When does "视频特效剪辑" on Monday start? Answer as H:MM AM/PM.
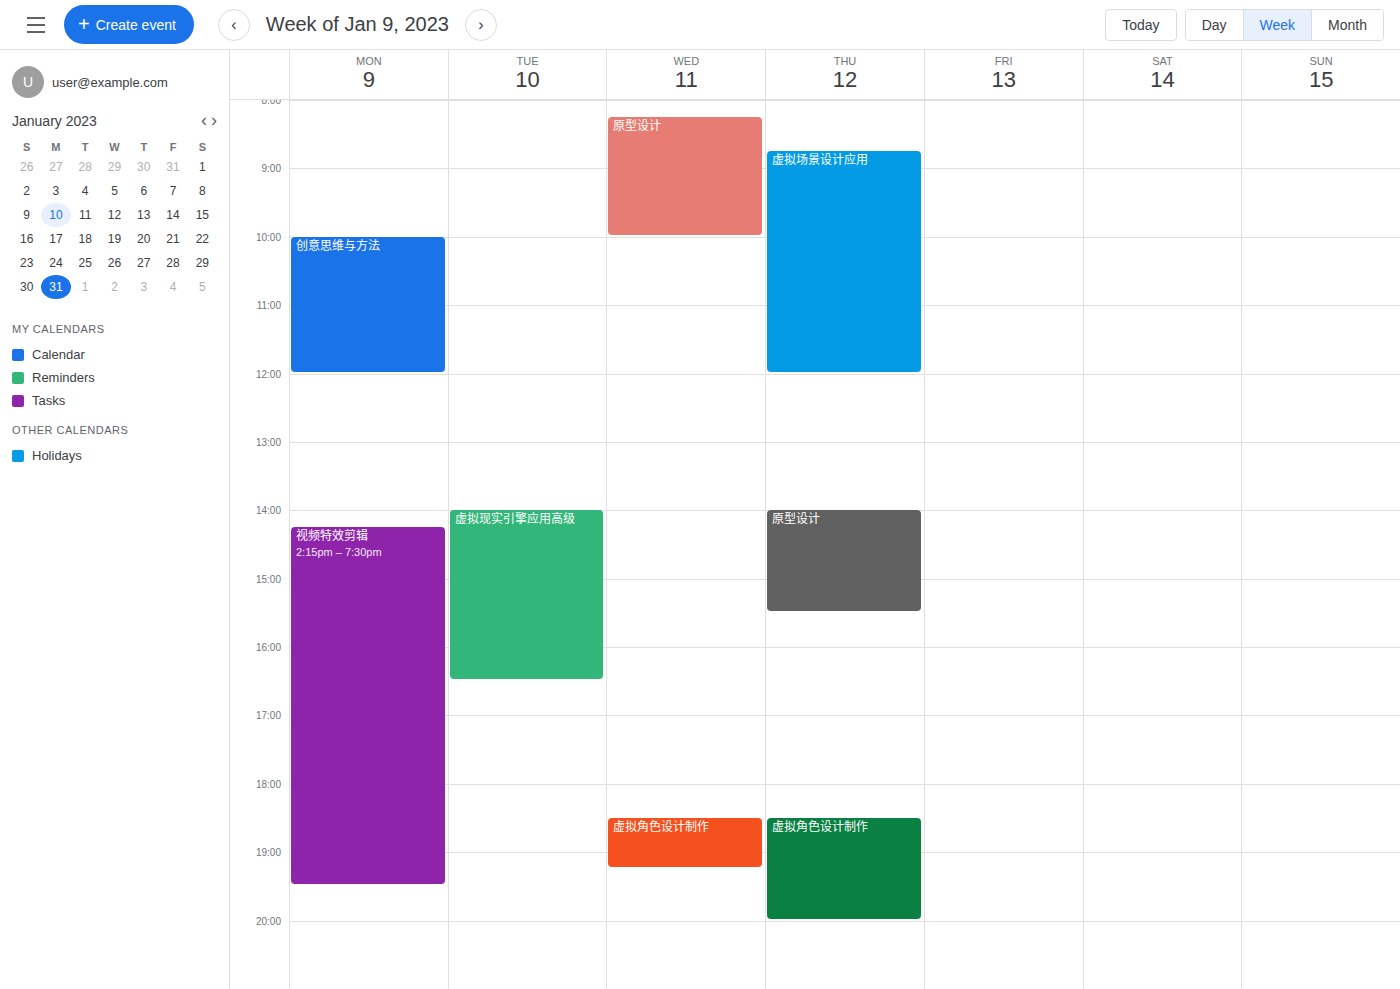
2:15 PM